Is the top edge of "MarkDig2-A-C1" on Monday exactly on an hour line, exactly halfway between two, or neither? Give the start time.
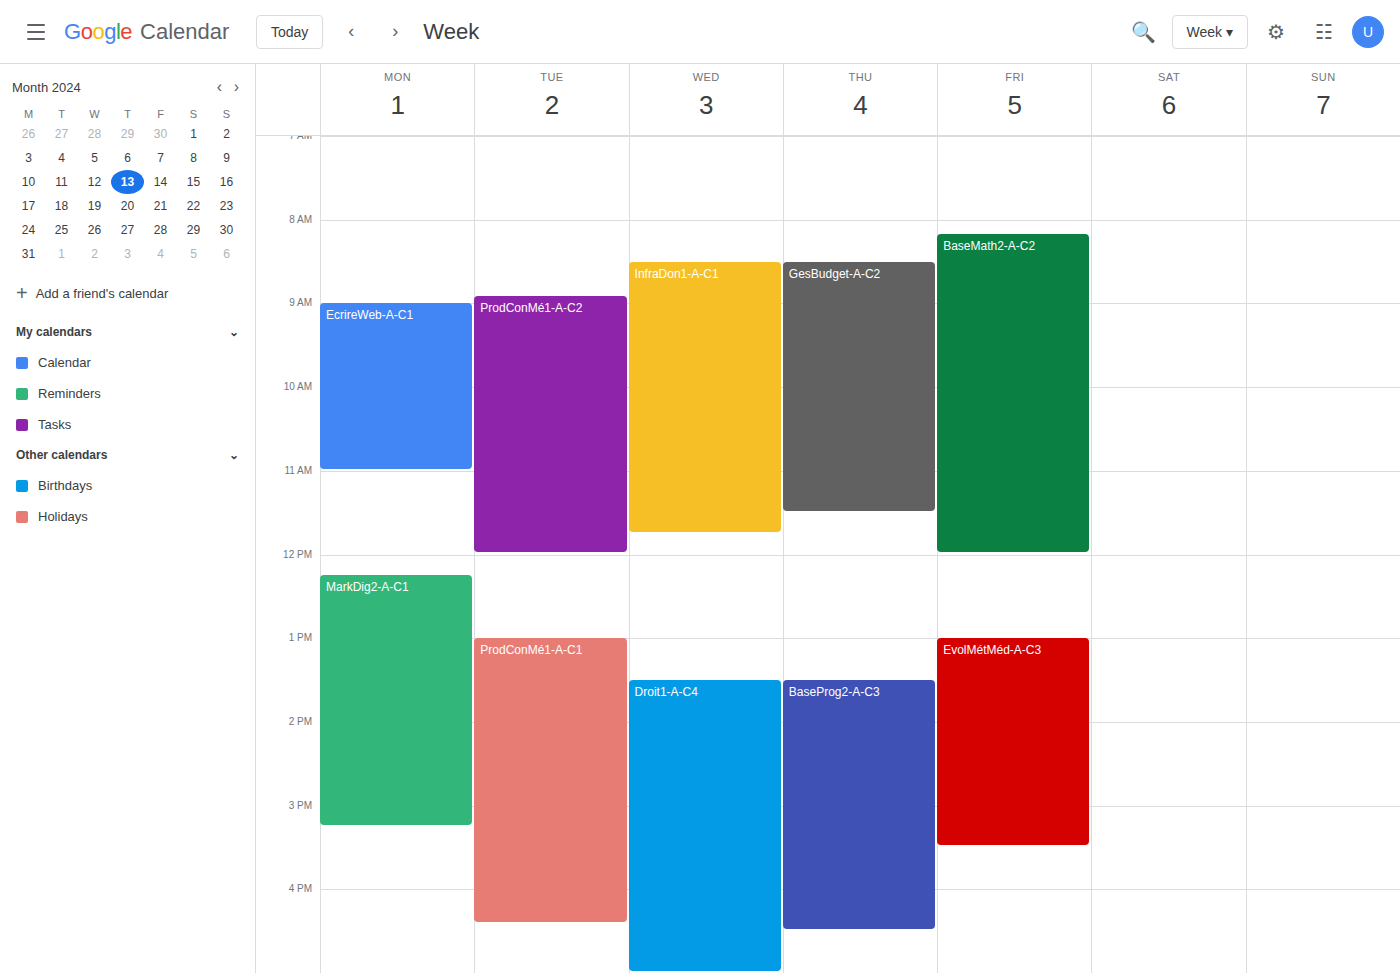
12:15 -- neither: a quarter of the way from the 12:00 line to the 13:00 line.